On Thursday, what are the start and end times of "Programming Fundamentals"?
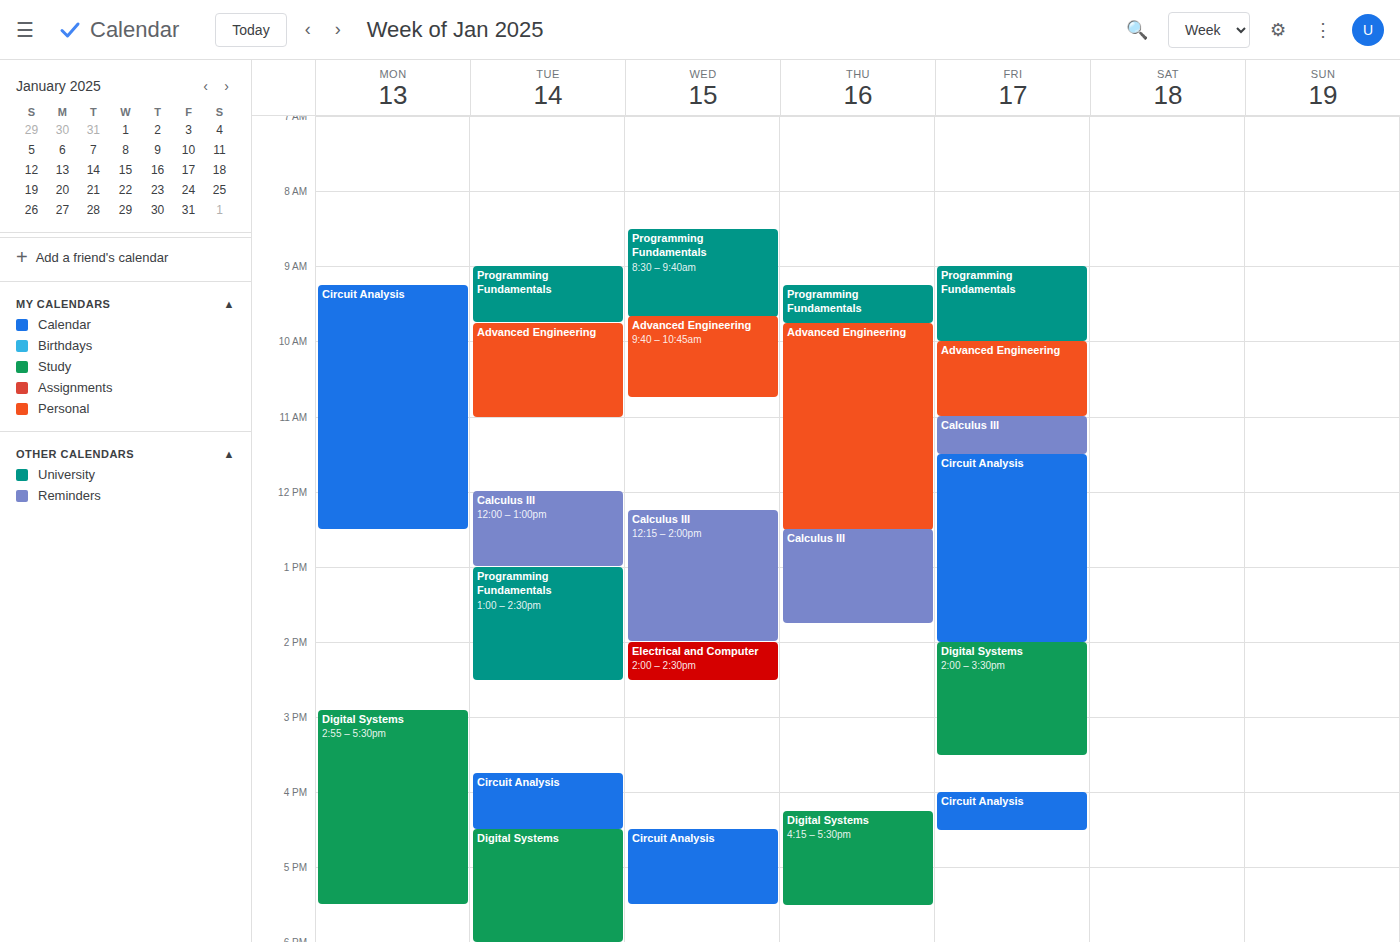
9:15 AM to 9:45 AM